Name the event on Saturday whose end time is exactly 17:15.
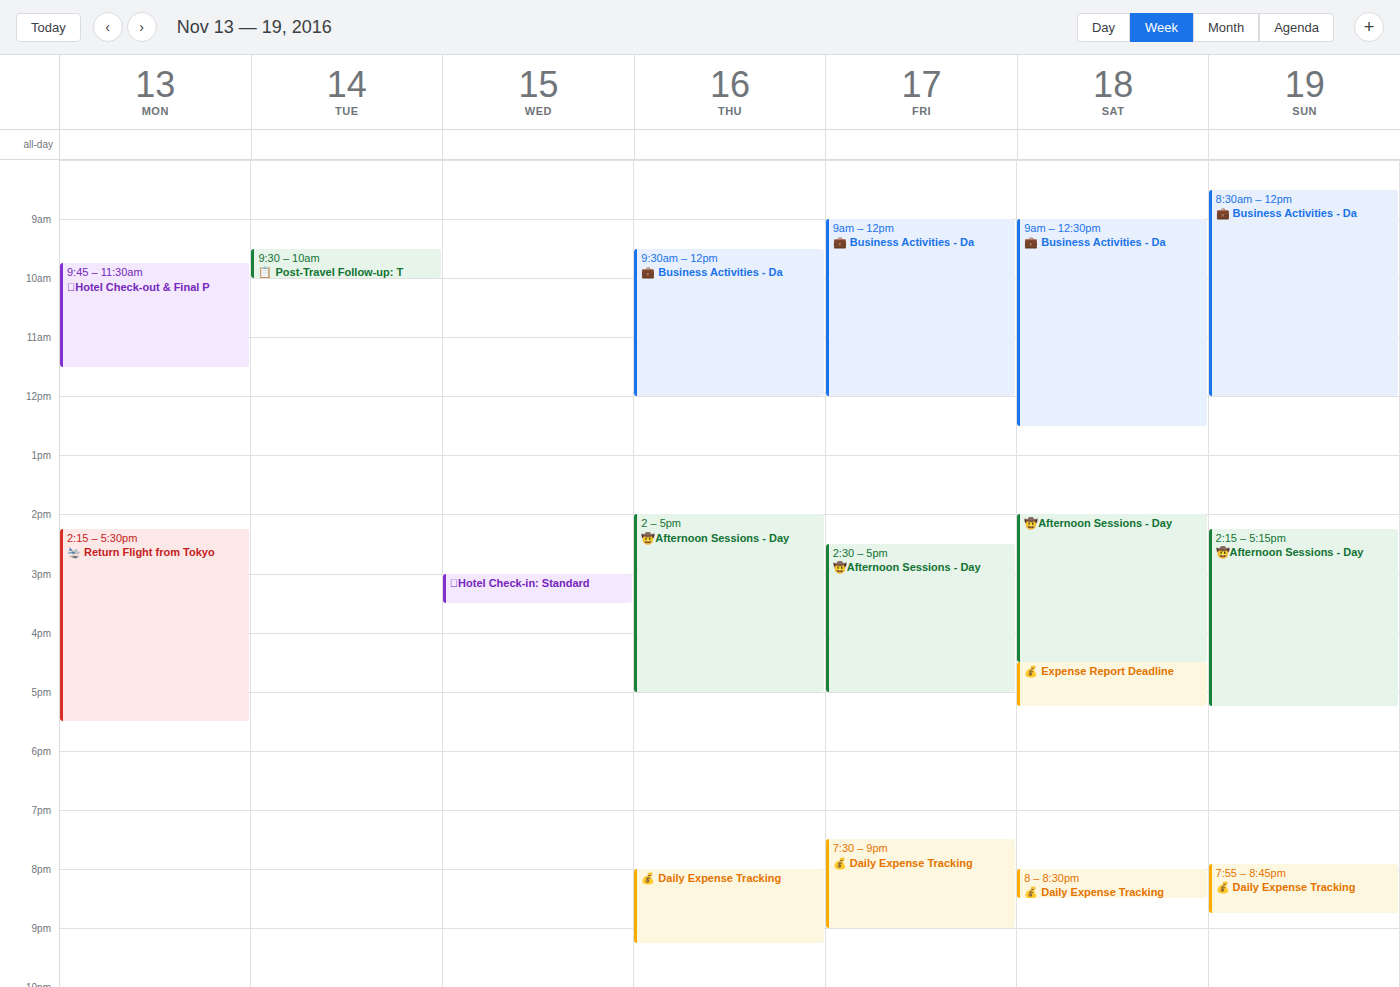
"💰 Expense Report Deadline"